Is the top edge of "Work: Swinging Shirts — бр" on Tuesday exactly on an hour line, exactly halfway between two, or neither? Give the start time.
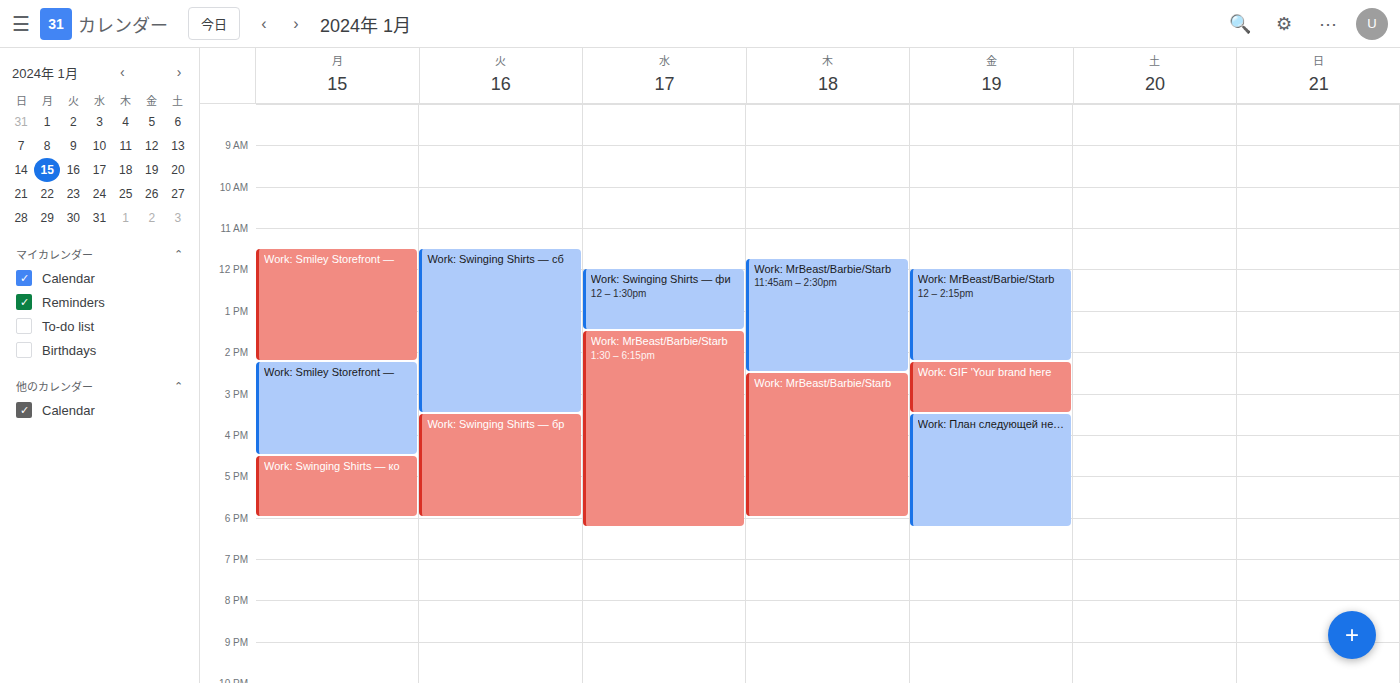
3:30 PM -- halfway between the 3 PM and 4 PM lines.